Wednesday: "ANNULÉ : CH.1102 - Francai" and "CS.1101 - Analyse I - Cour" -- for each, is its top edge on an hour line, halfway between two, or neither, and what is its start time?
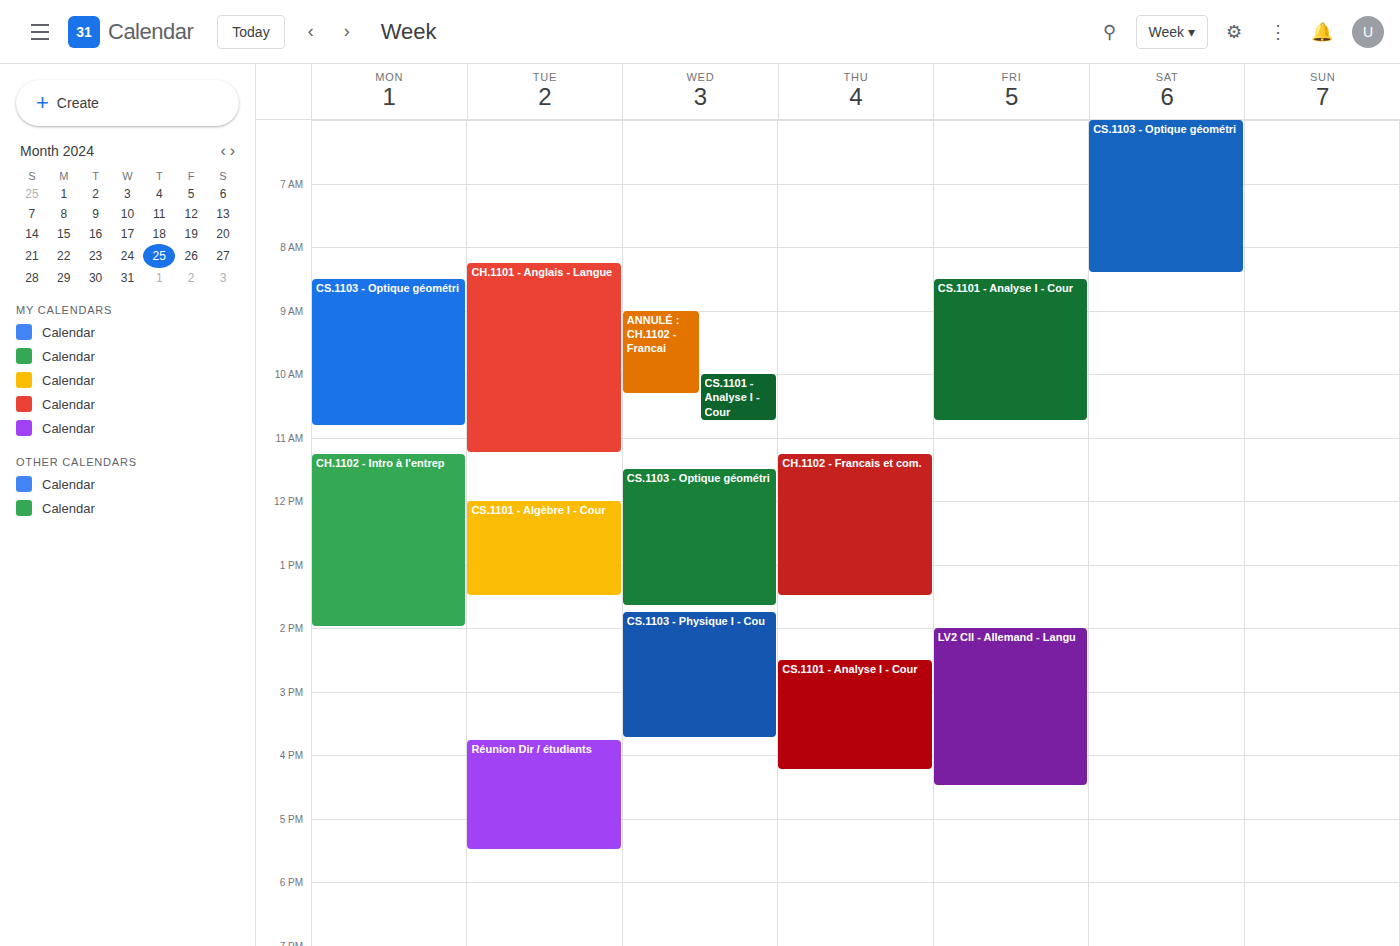
"ANNULÉ : CH.1102 - Francai": 9:00 AM, exactly on the 9 AM line. "CS.1101 - Analyse I - Cour": 10:00 AM, exactly on the 10 AM line.